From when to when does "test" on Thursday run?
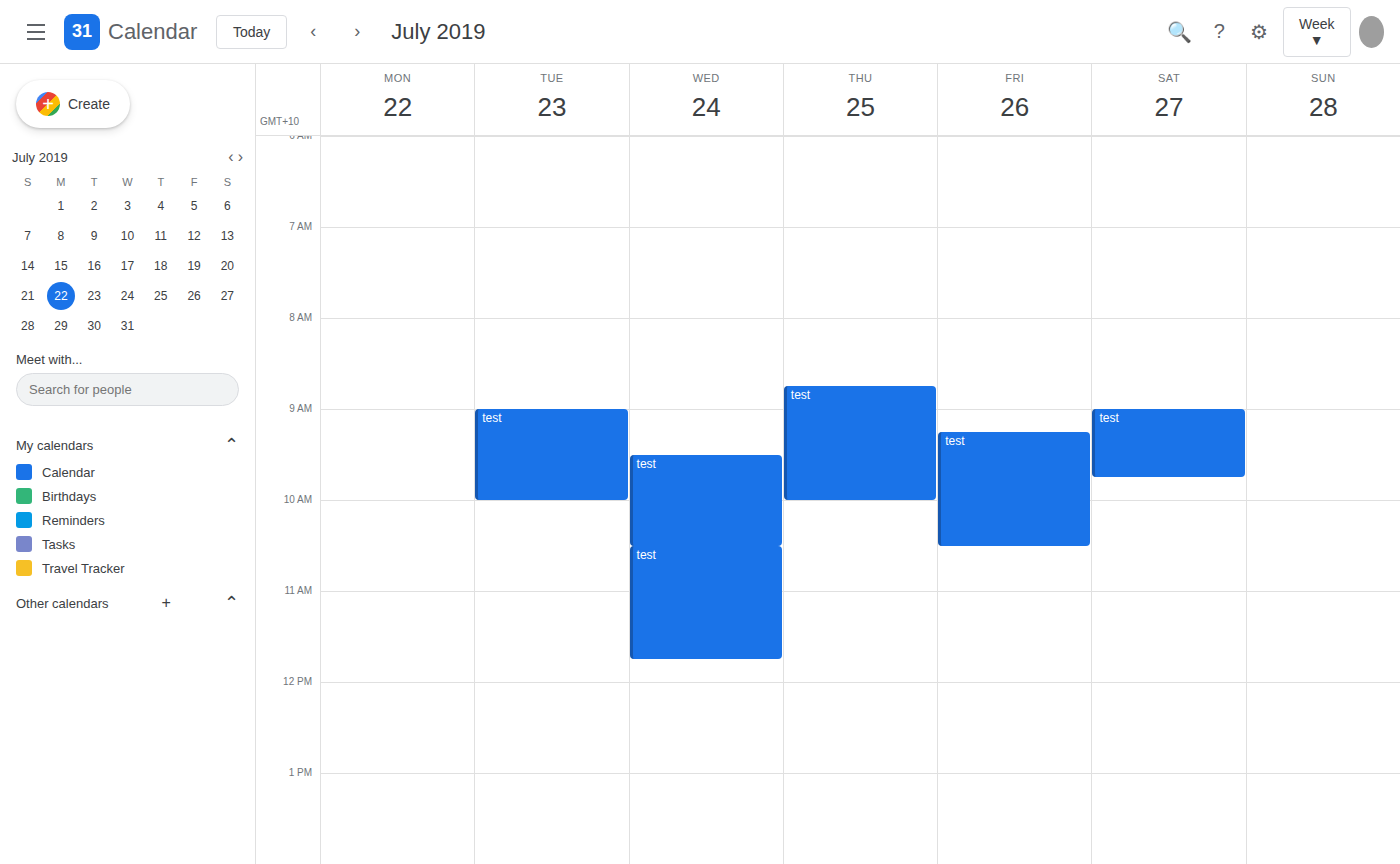
8:45 AM to 10:00 AM